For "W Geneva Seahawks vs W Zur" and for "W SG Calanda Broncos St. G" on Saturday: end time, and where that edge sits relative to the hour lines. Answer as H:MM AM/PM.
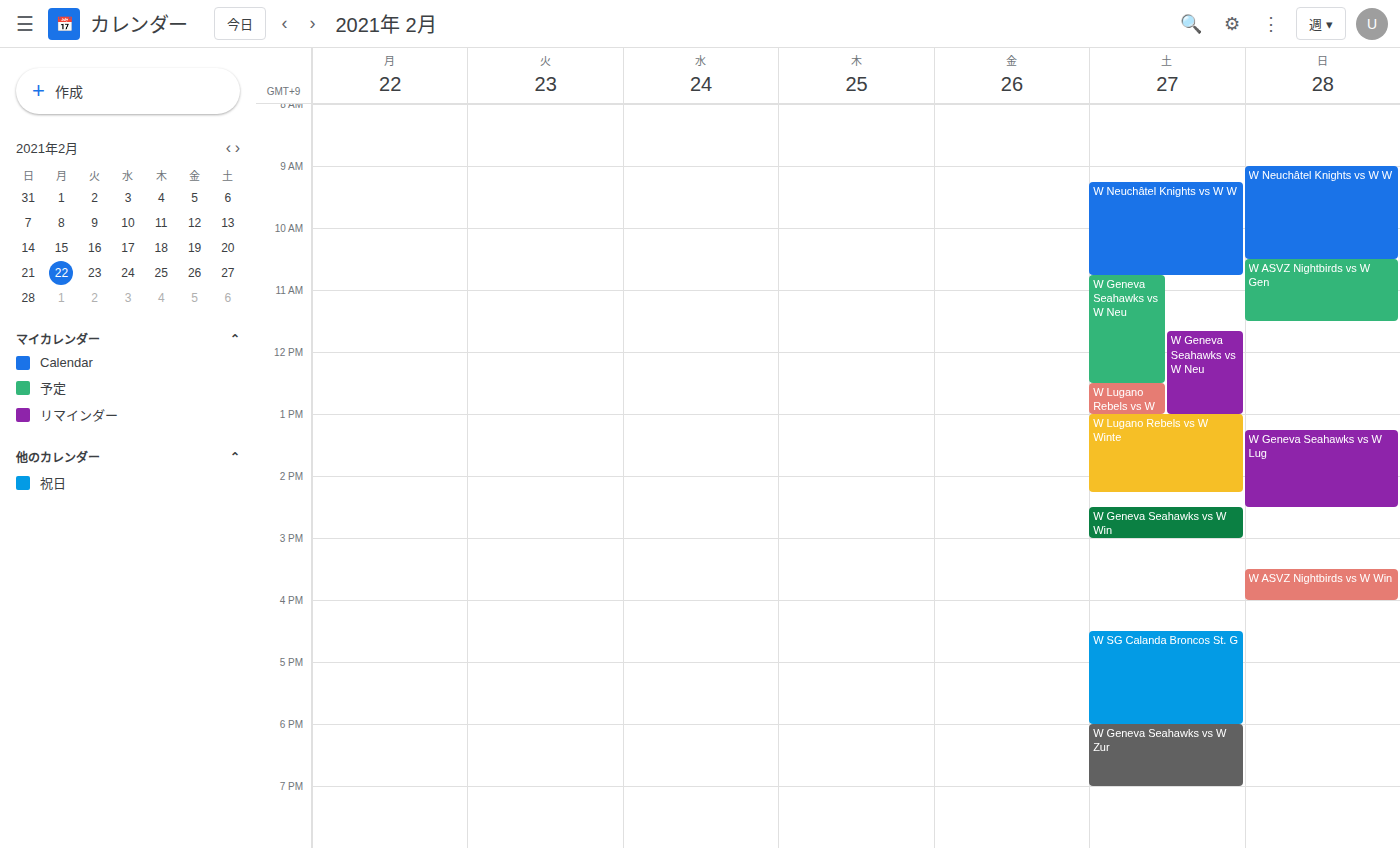
"W Geneva Seahawks vs W Zur": 7:00 PM, exactly on the 7 PM line. "W SG Calanda Broncos St. G": 6:00 PM, exactly on the 6 PM line.